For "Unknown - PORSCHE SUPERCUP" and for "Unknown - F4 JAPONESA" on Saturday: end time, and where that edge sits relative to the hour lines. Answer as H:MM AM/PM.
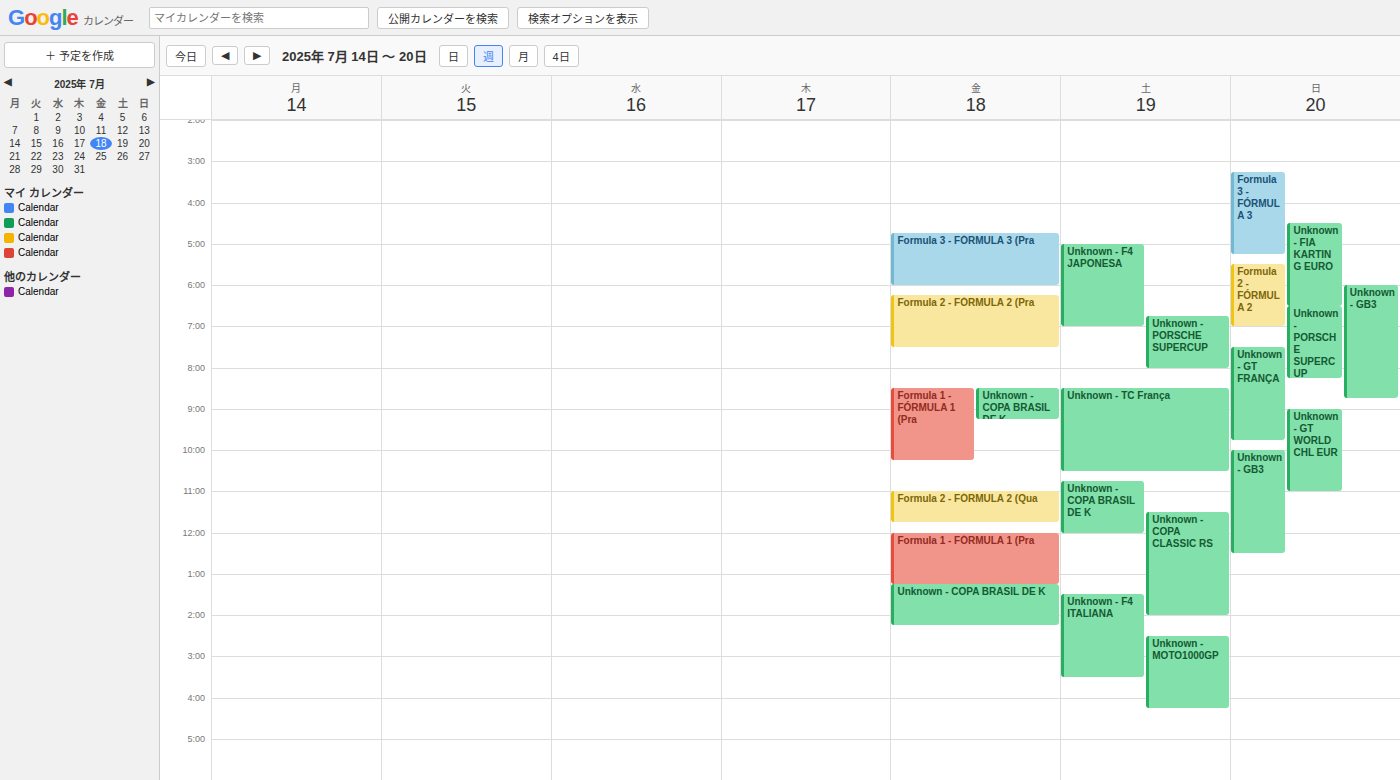
"Unknown - PORSCHE SUPERCUP": 8:00 AM, exactly on the 8 AM line. "Unknown - F4 JAPONESA": 7:00 AM, exactly on the 7 AM line.